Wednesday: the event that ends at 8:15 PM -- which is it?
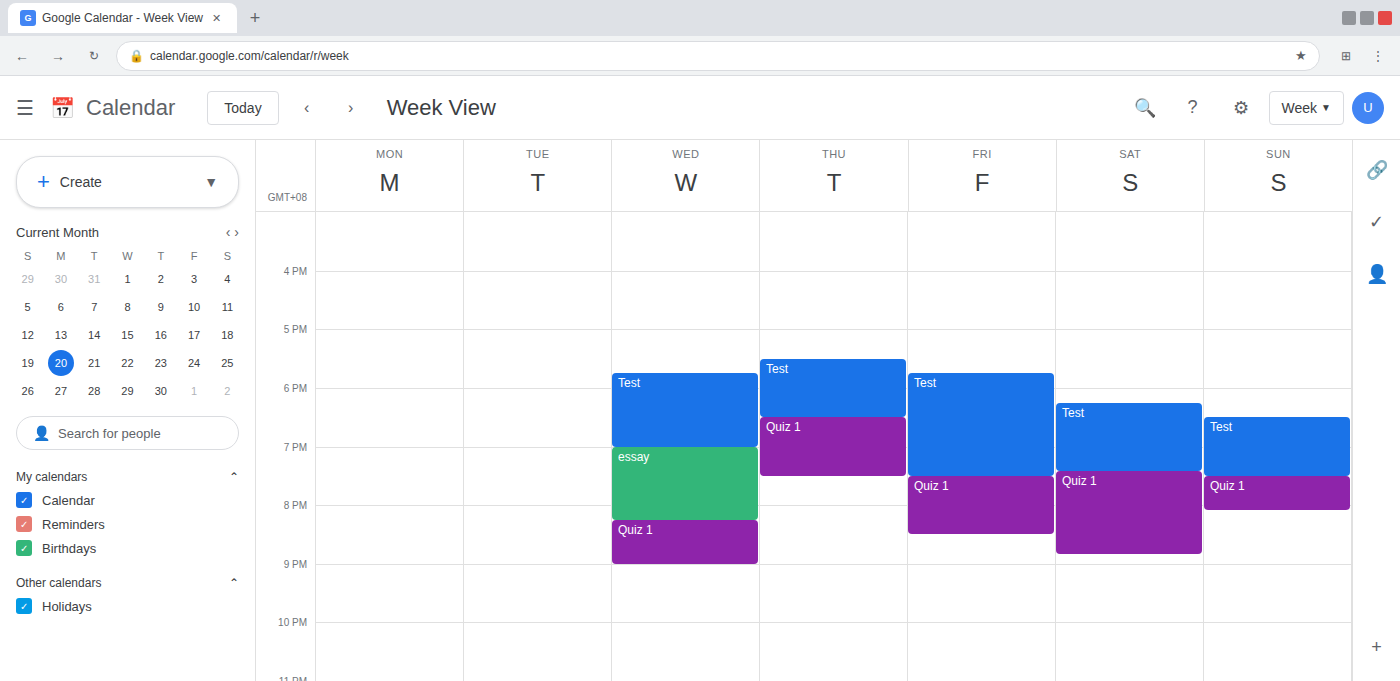
"essay"